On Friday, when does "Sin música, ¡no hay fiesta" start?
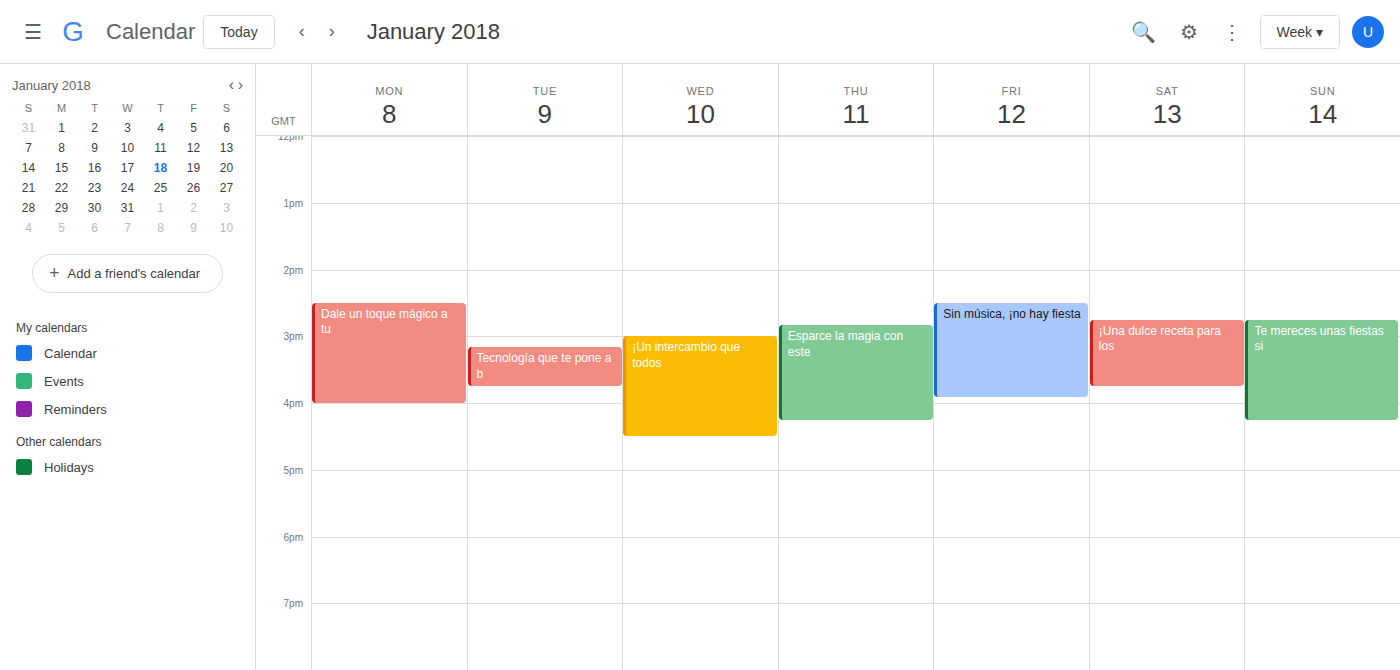
2:30 PM